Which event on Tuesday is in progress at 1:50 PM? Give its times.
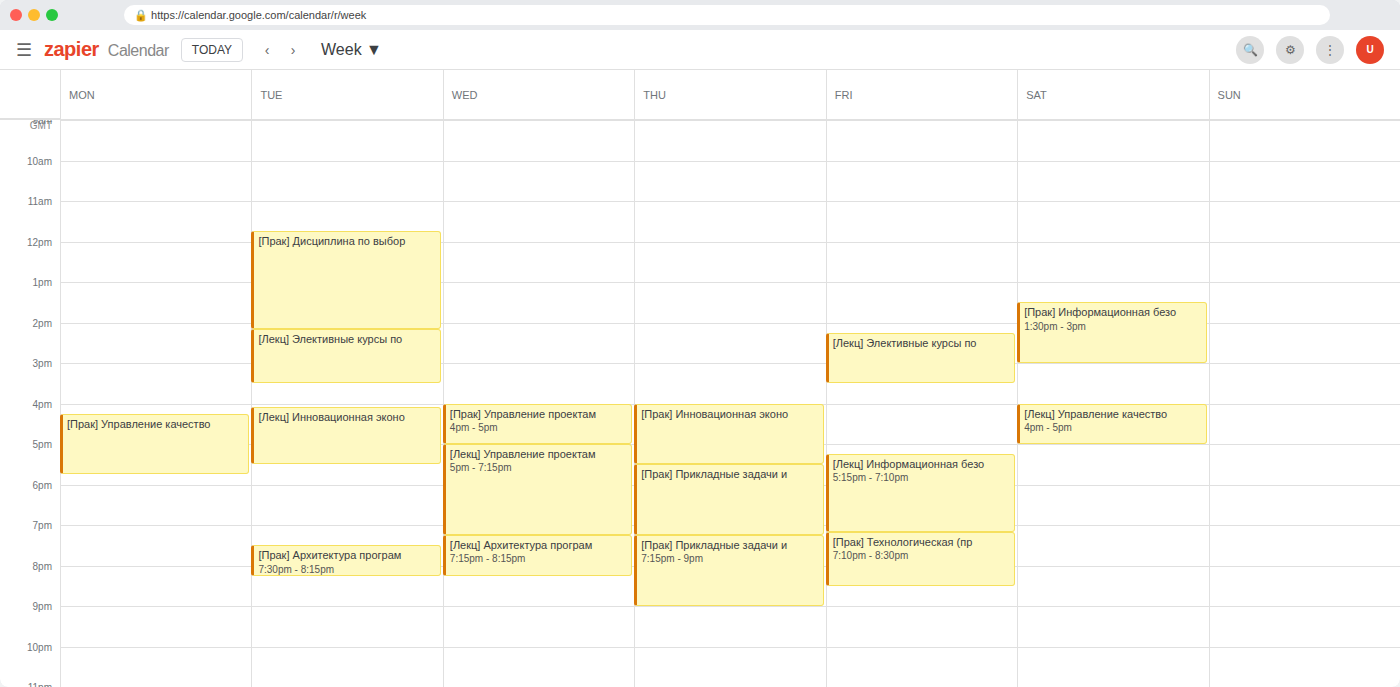
"[Прак] Дисциплина по выбор", 11:45 AM to 2:10 PM